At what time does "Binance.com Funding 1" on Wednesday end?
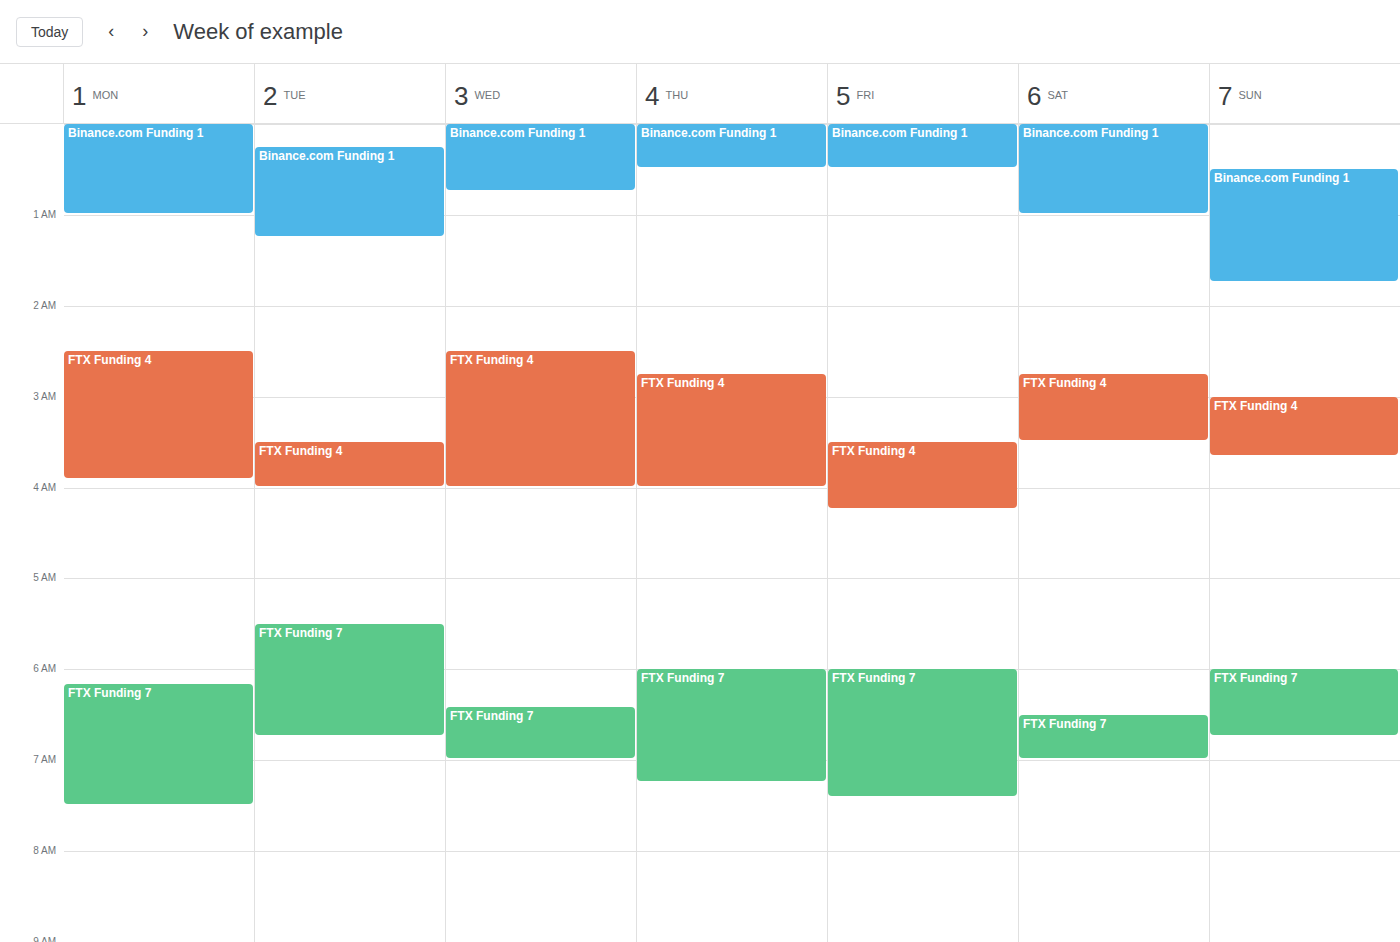
00:45